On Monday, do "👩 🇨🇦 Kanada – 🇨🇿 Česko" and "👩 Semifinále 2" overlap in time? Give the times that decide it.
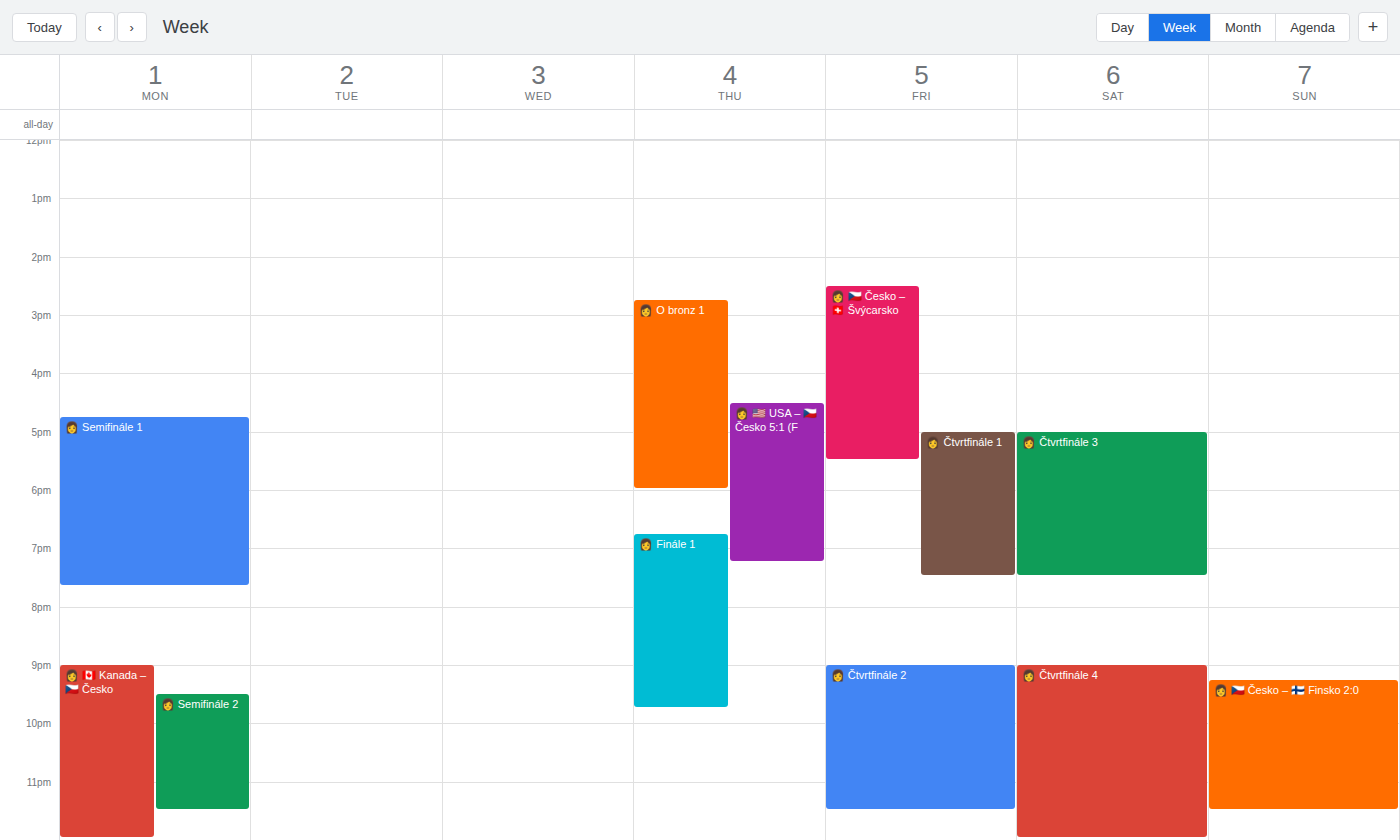
"👩 Semifinále 2" runs 9:30 PM to 11:30 PM, inside "👩 🇨🇦 Kanada – 🇨🇿 Česko" -- they overlap.